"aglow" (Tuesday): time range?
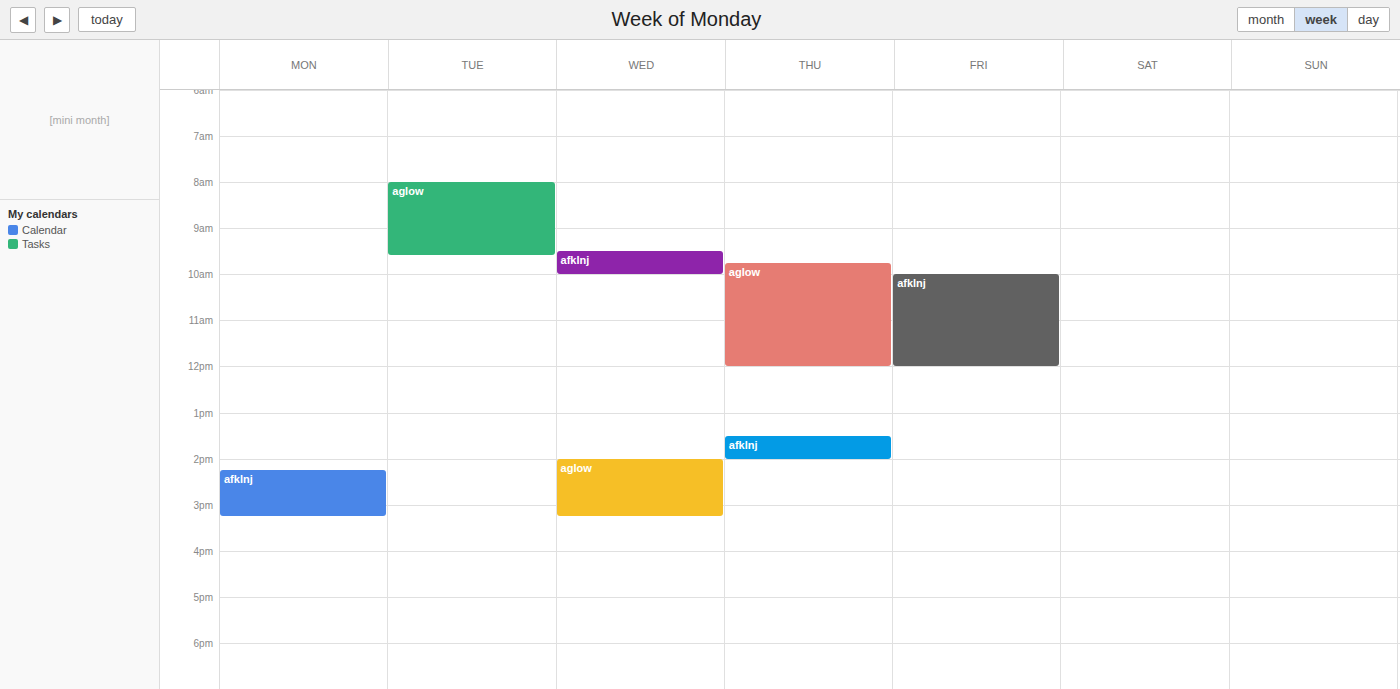
8:00 AM to 9:35 AM